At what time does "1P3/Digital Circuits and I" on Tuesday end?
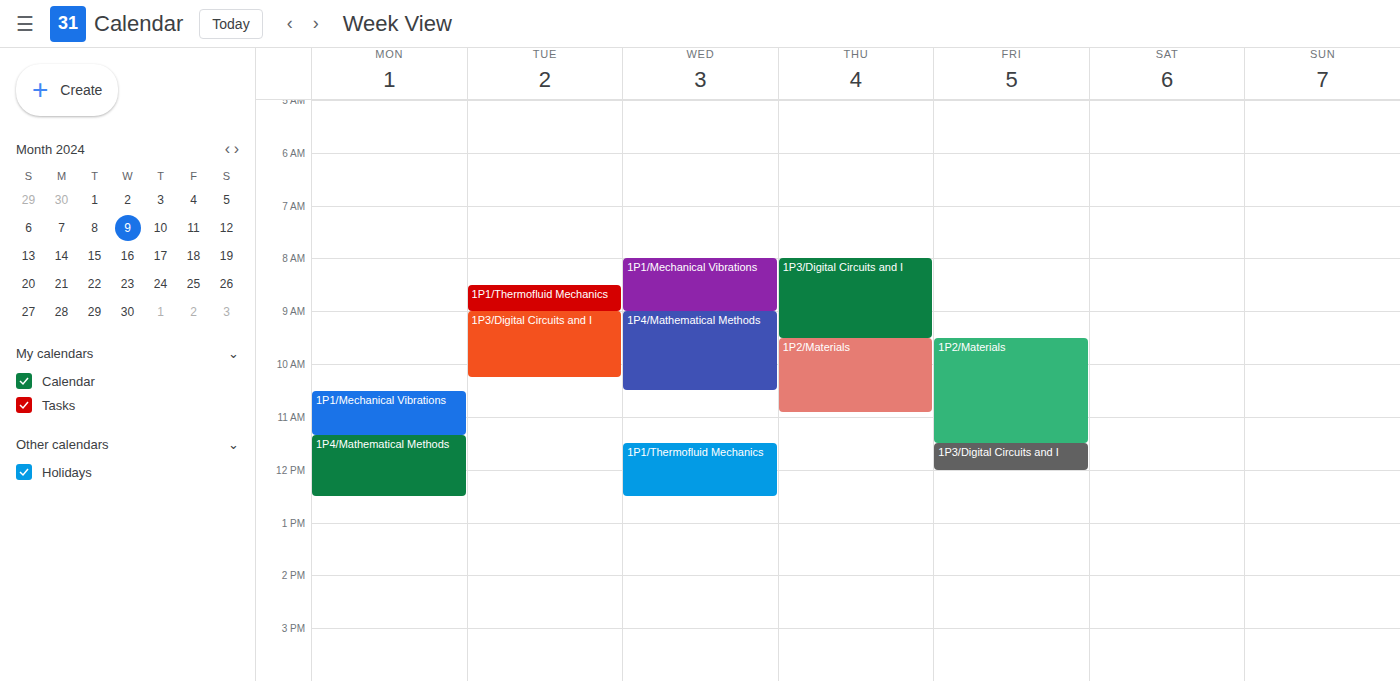
10:15 AM